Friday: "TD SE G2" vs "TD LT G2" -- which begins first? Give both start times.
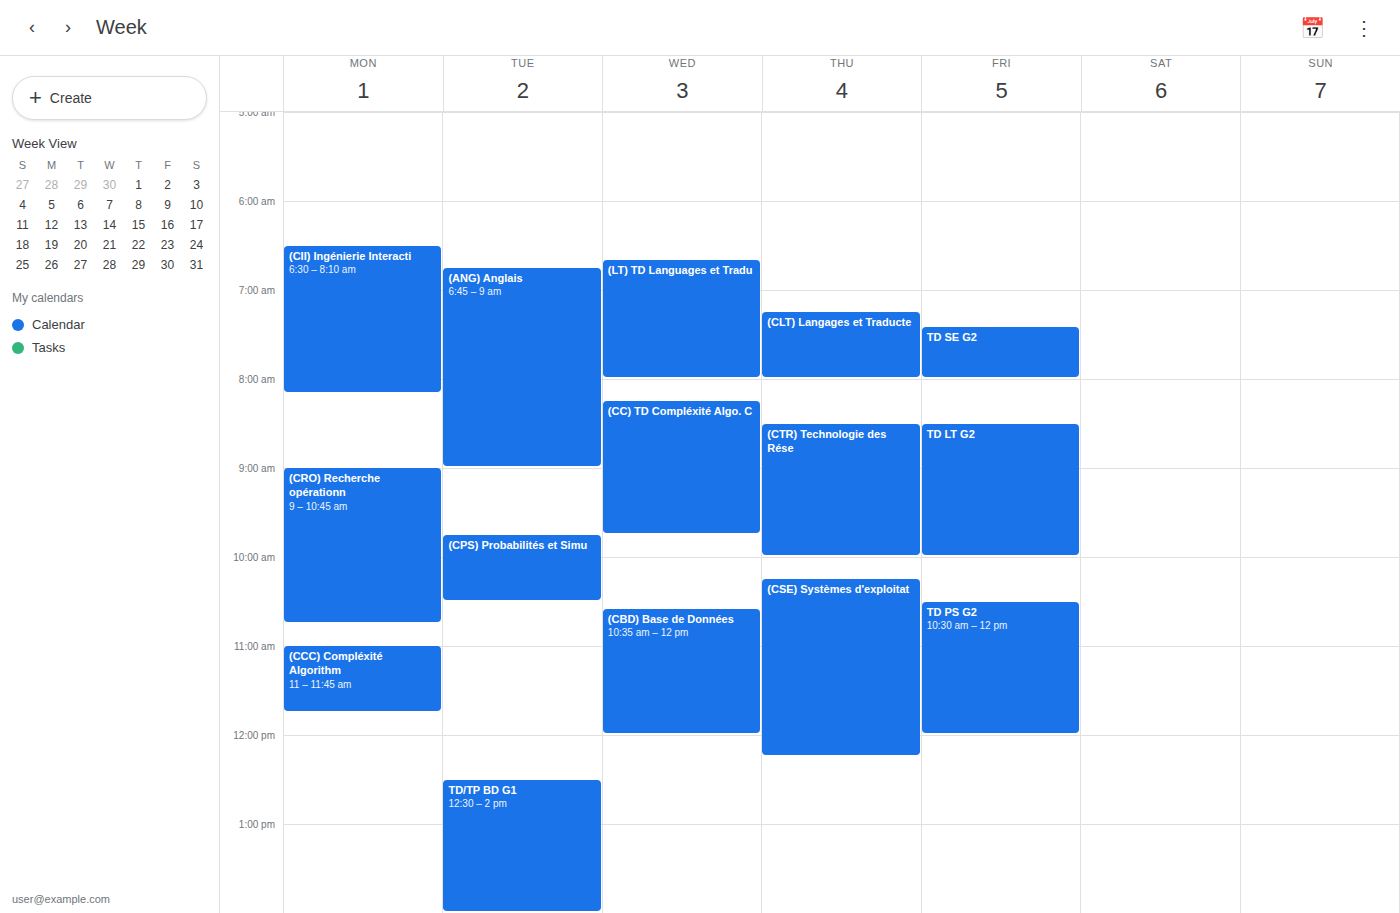
"TD SE G2" 7:25 AM; "TD LT G2" 8:30 AM.